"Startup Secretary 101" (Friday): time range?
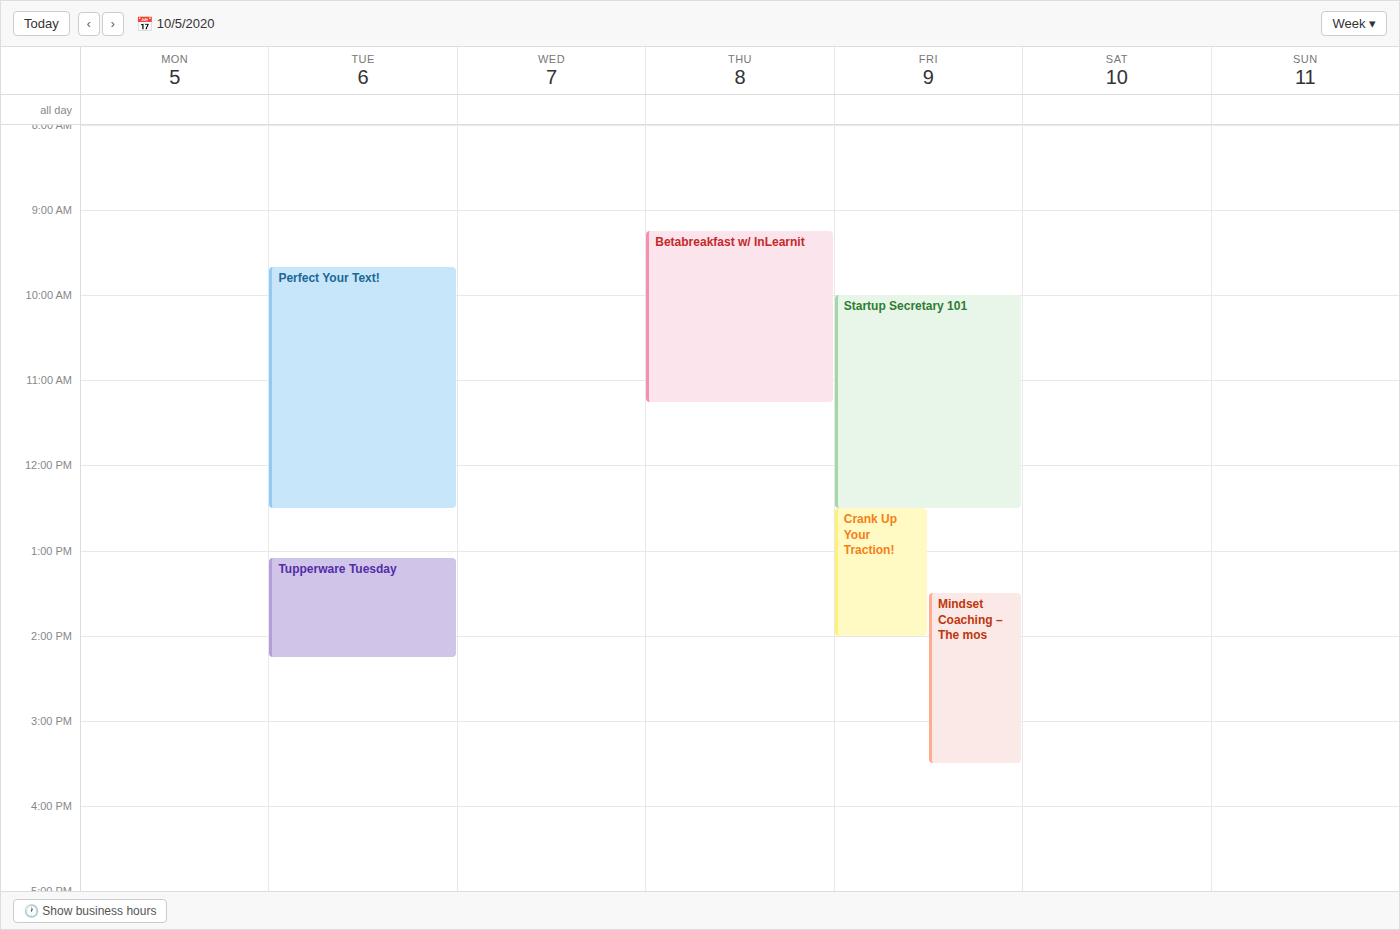
10:00 AM to 12:30 PM